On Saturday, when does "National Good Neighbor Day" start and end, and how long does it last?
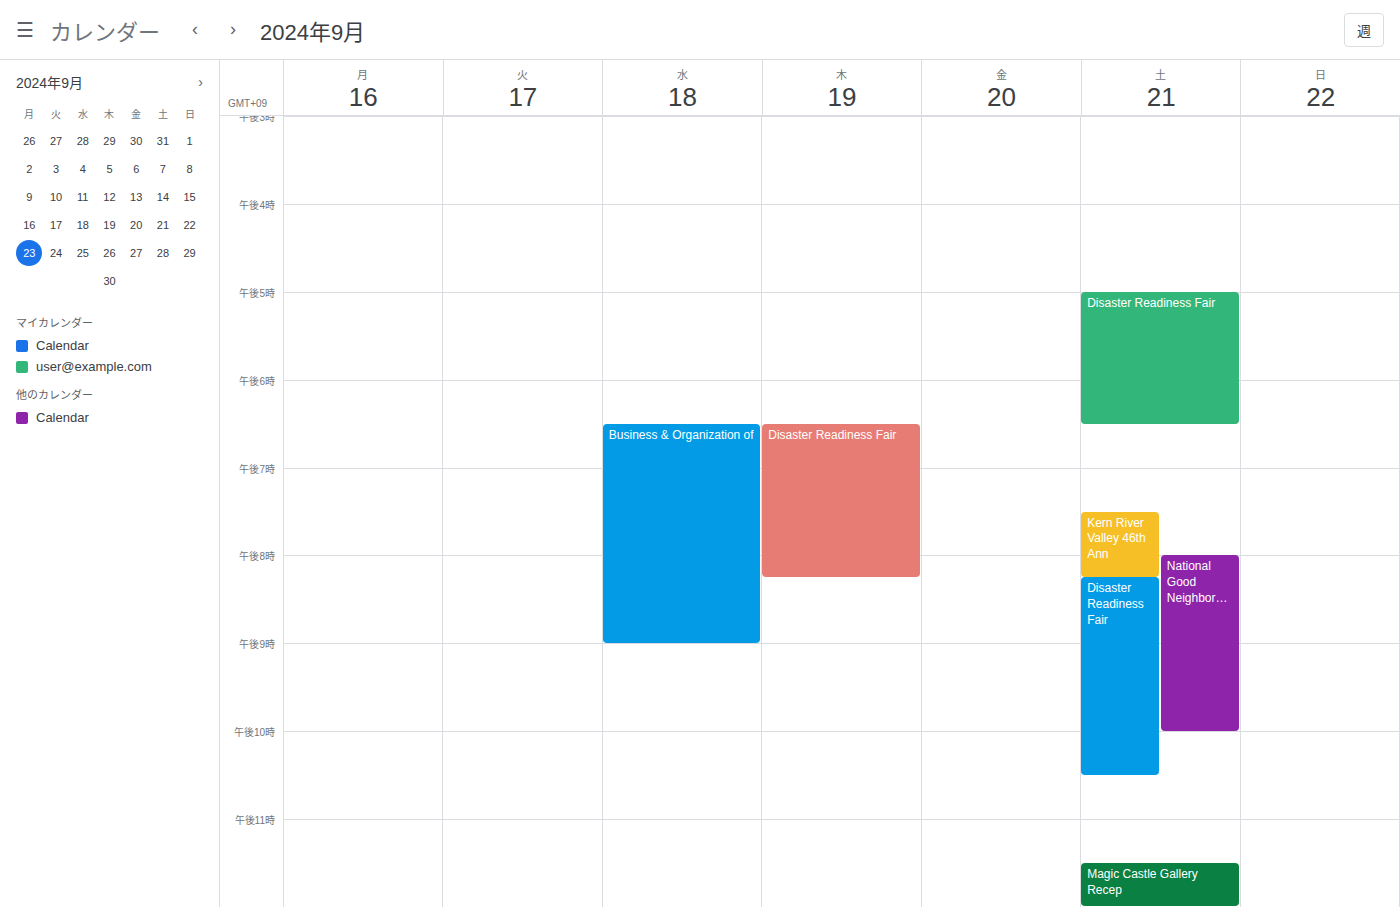
8:00 PM to 10:00 PM, 2 hours